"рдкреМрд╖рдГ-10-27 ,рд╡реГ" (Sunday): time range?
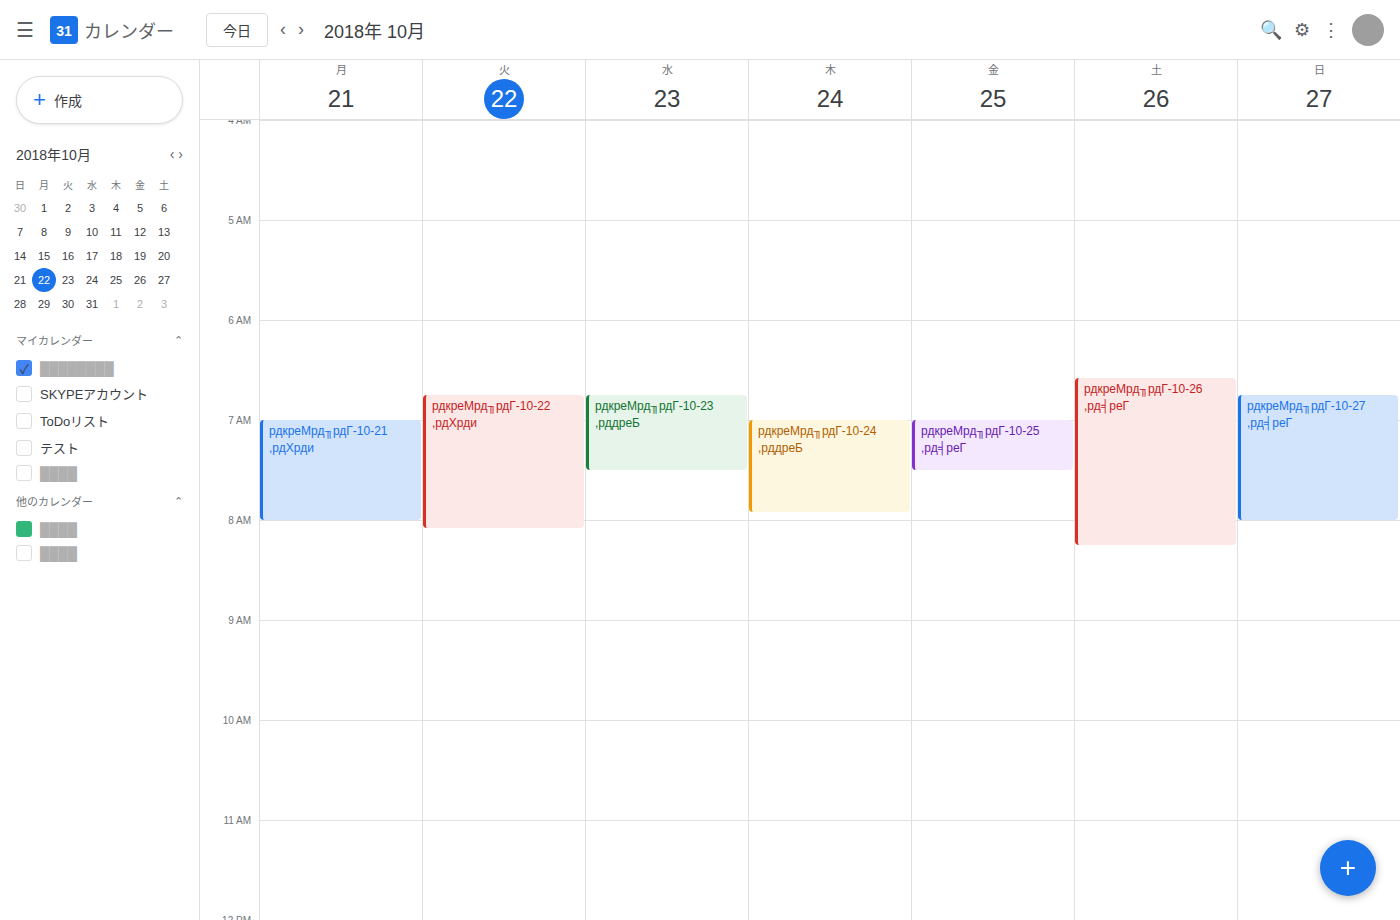
6:45 AM to 8:00 AM